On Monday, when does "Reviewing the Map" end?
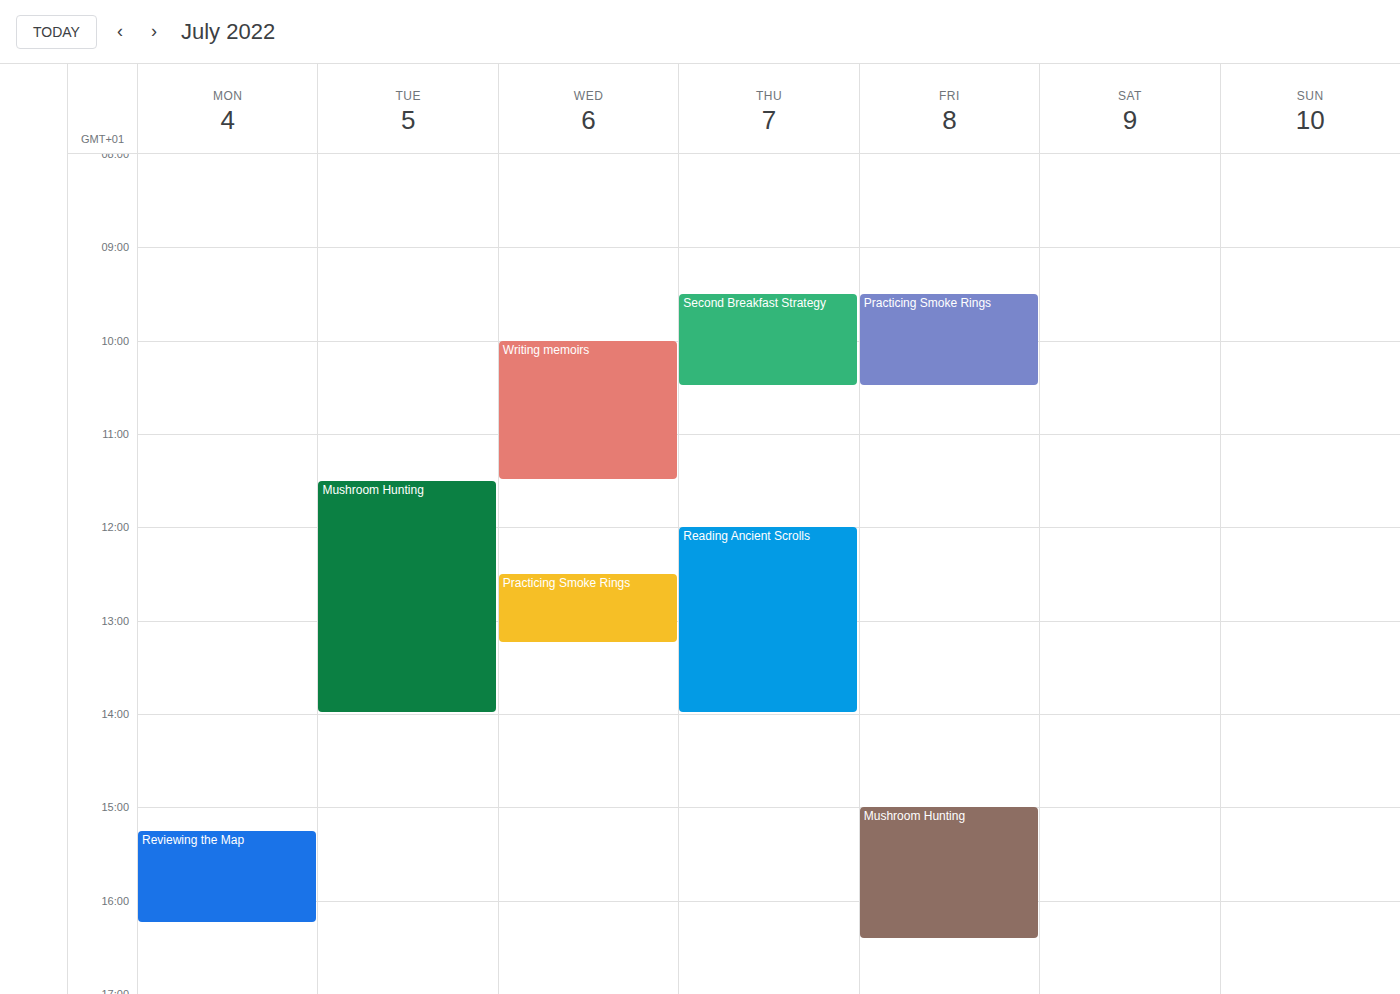
4:15 PM